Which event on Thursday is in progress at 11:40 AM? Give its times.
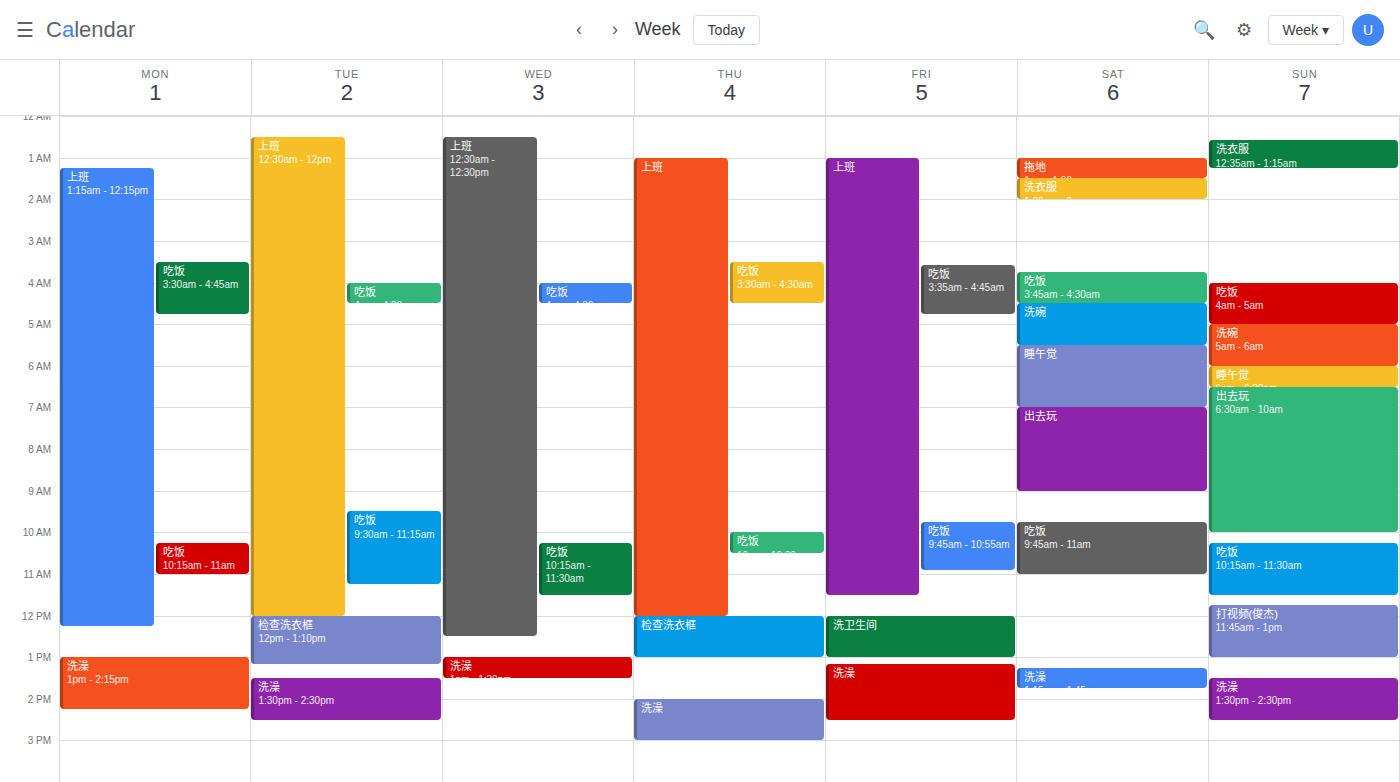
"上班", 1:00 AM to 12:00 PM